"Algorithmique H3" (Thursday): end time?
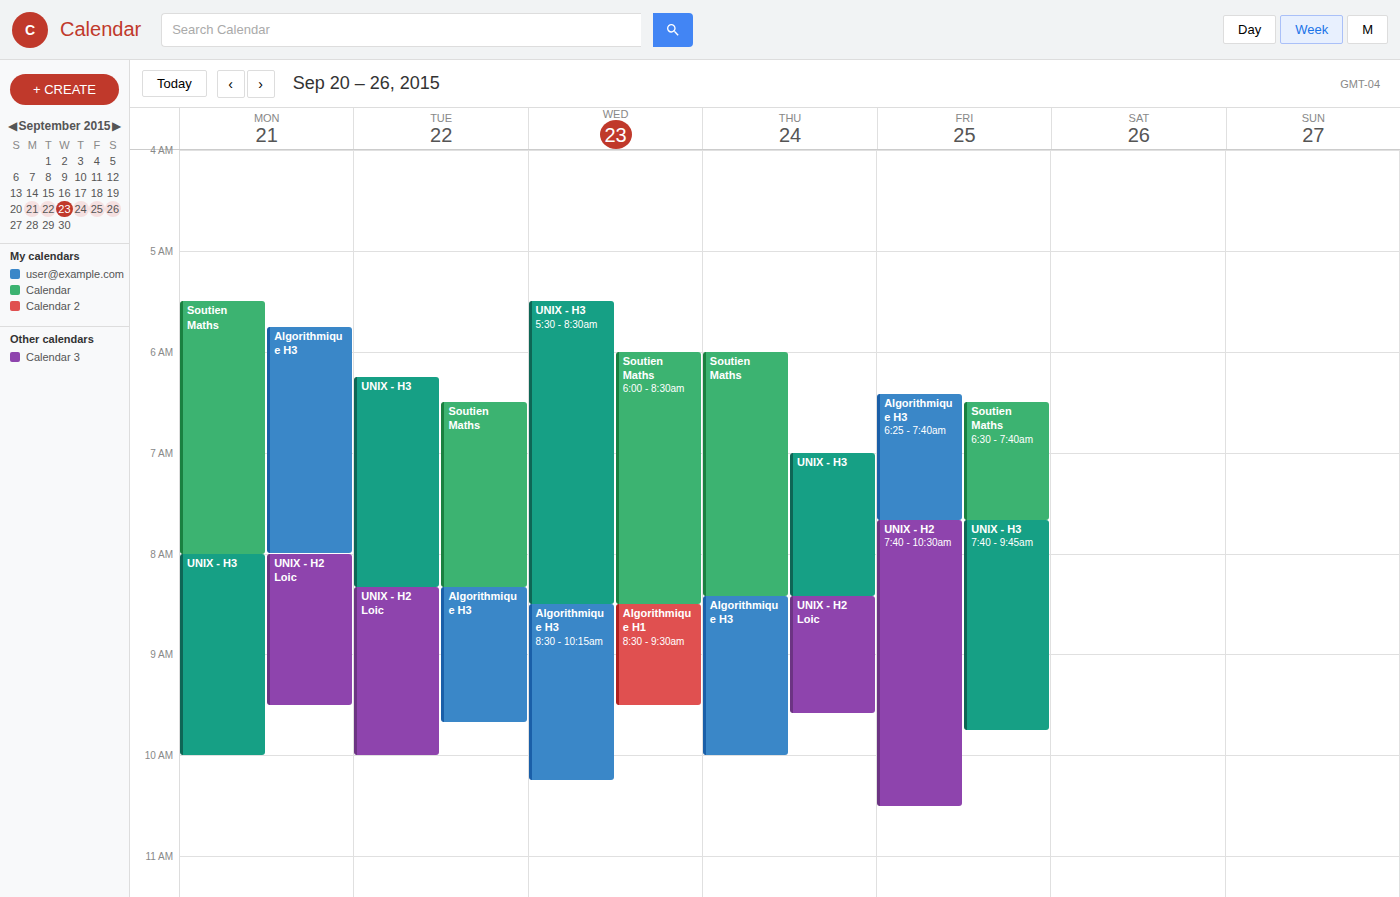
10:00